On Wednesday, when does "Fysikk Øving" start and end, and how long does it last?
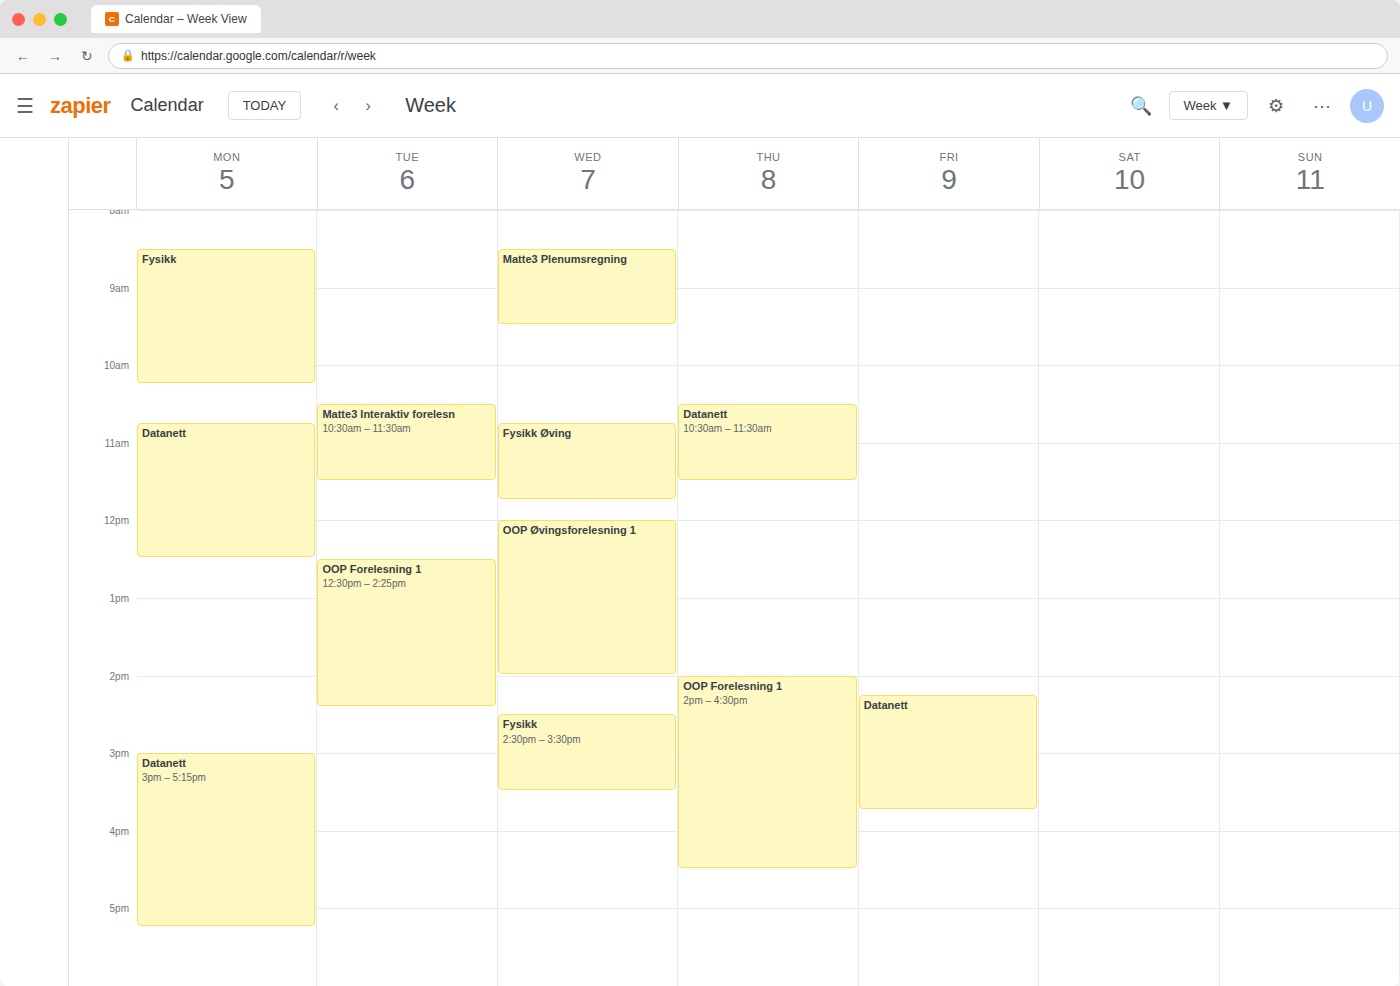
10:45 AM to 11:45 AM, 1 hour